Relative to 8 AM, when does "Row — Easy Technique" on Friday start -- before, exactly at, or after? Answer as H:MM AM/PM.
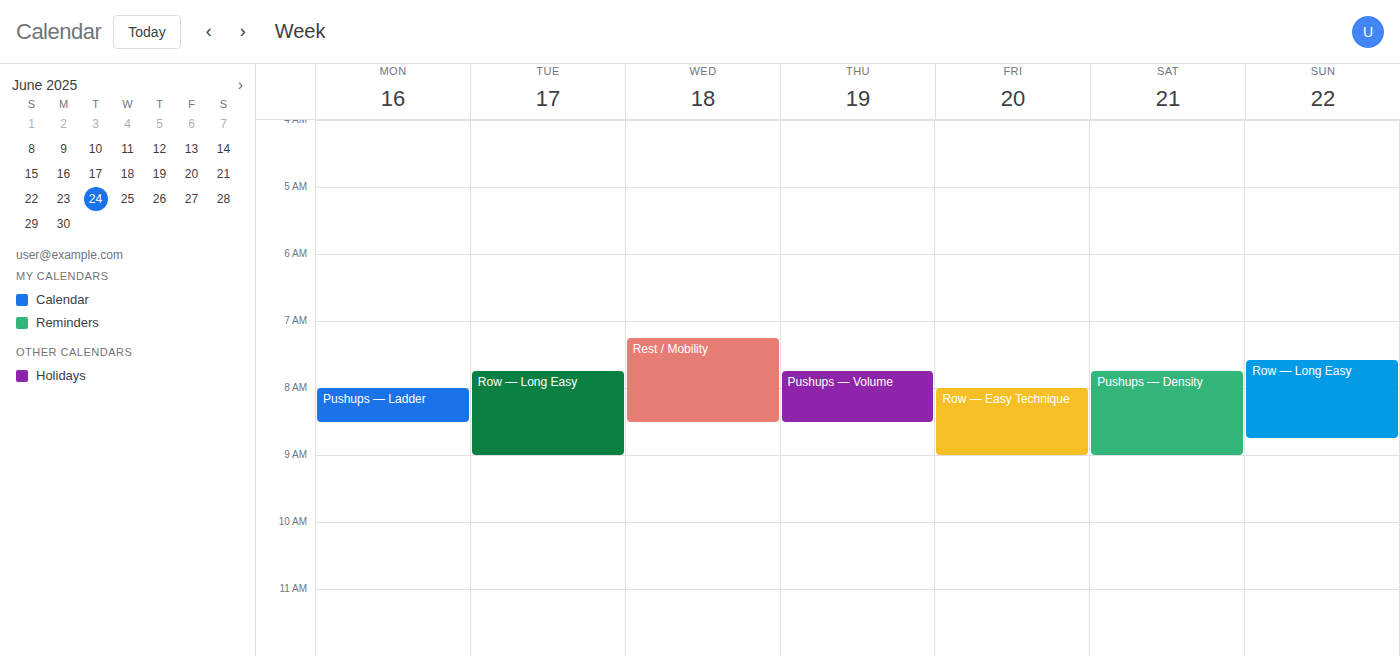
8:00 AM -- exactly at 8 AM, on the 8 AM line.